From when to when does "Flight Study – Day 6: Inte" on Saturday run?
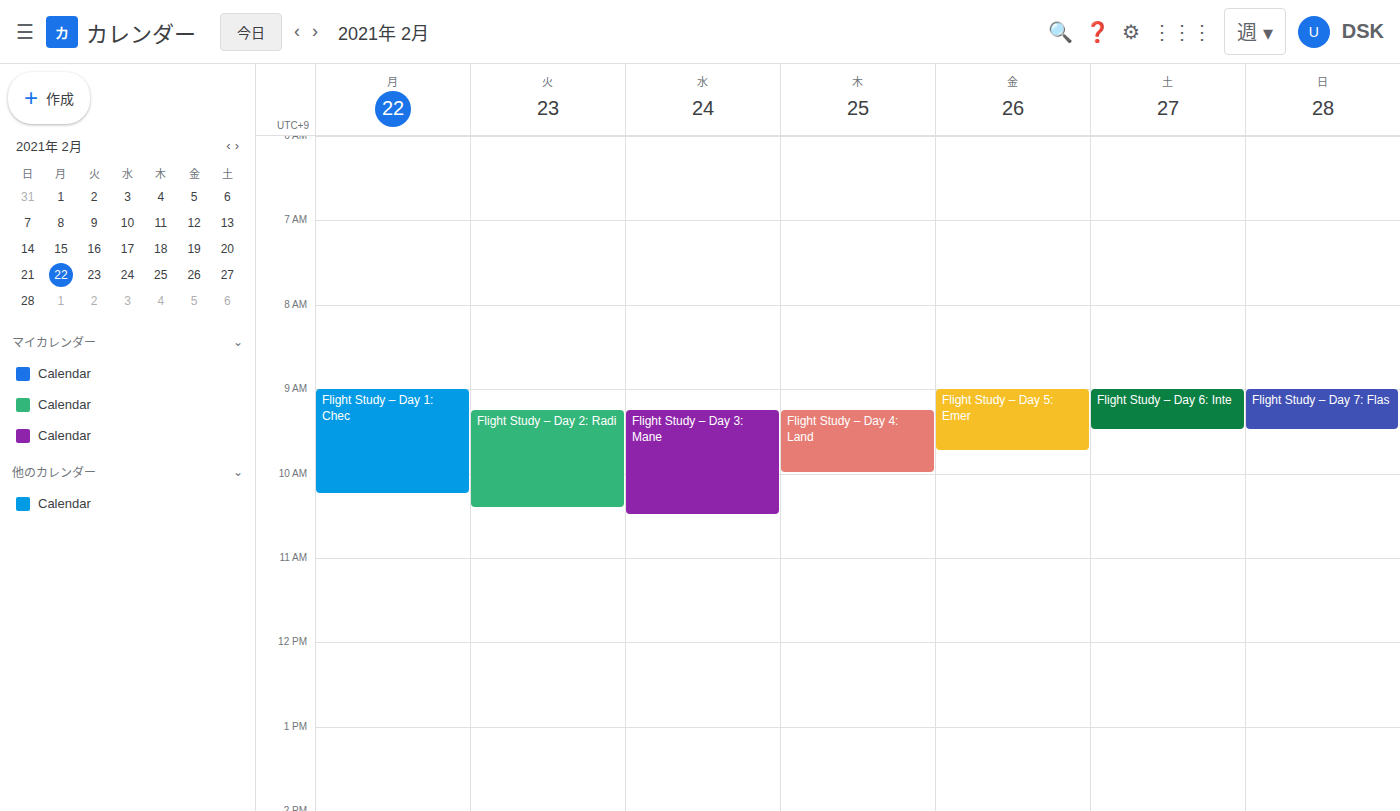
9:00 AM to 9:30 AM